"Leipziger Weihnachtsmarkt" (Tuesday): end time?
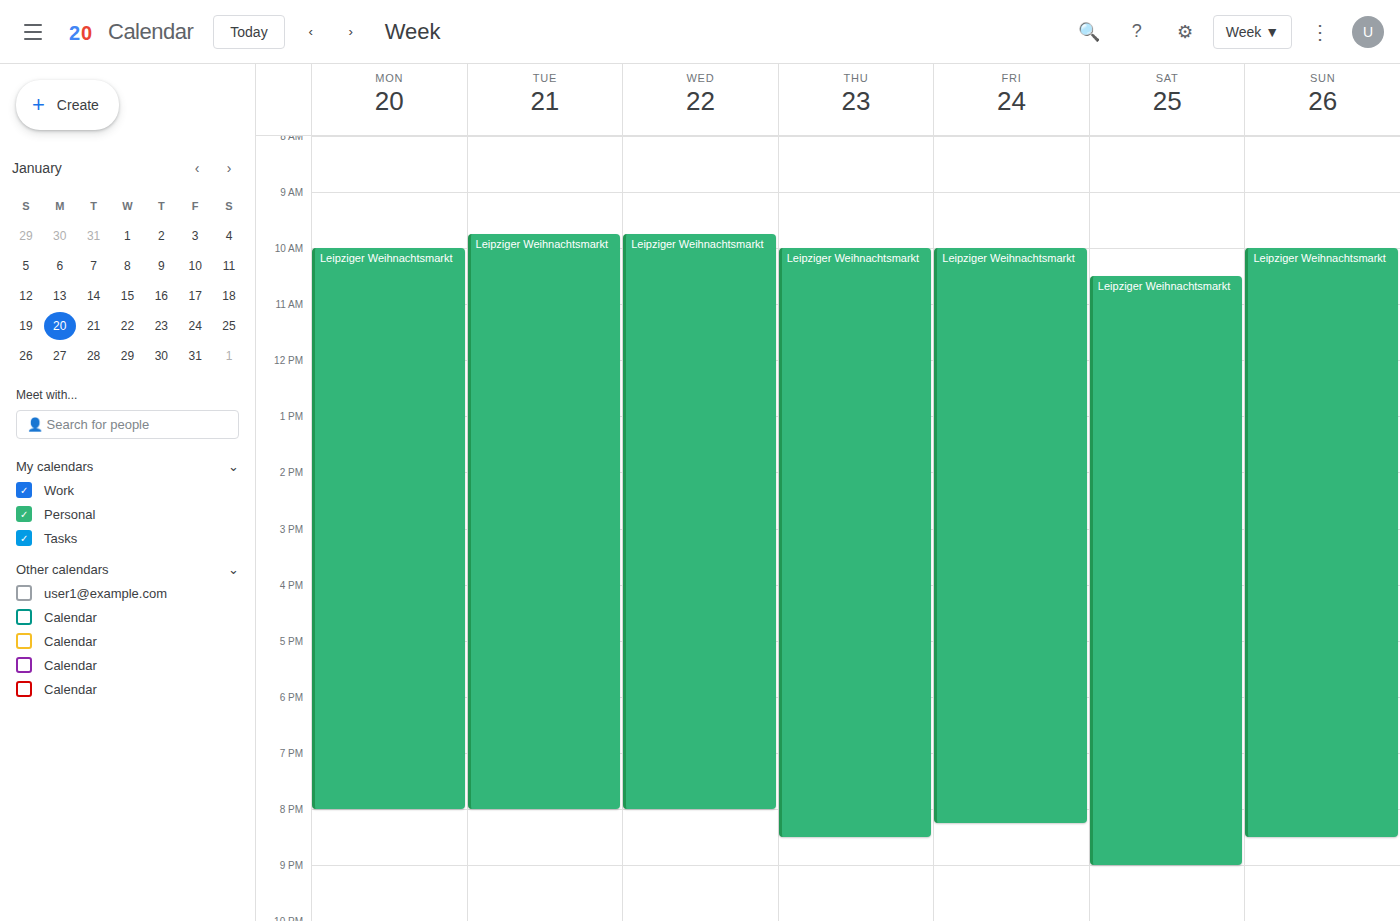
8:00 PM